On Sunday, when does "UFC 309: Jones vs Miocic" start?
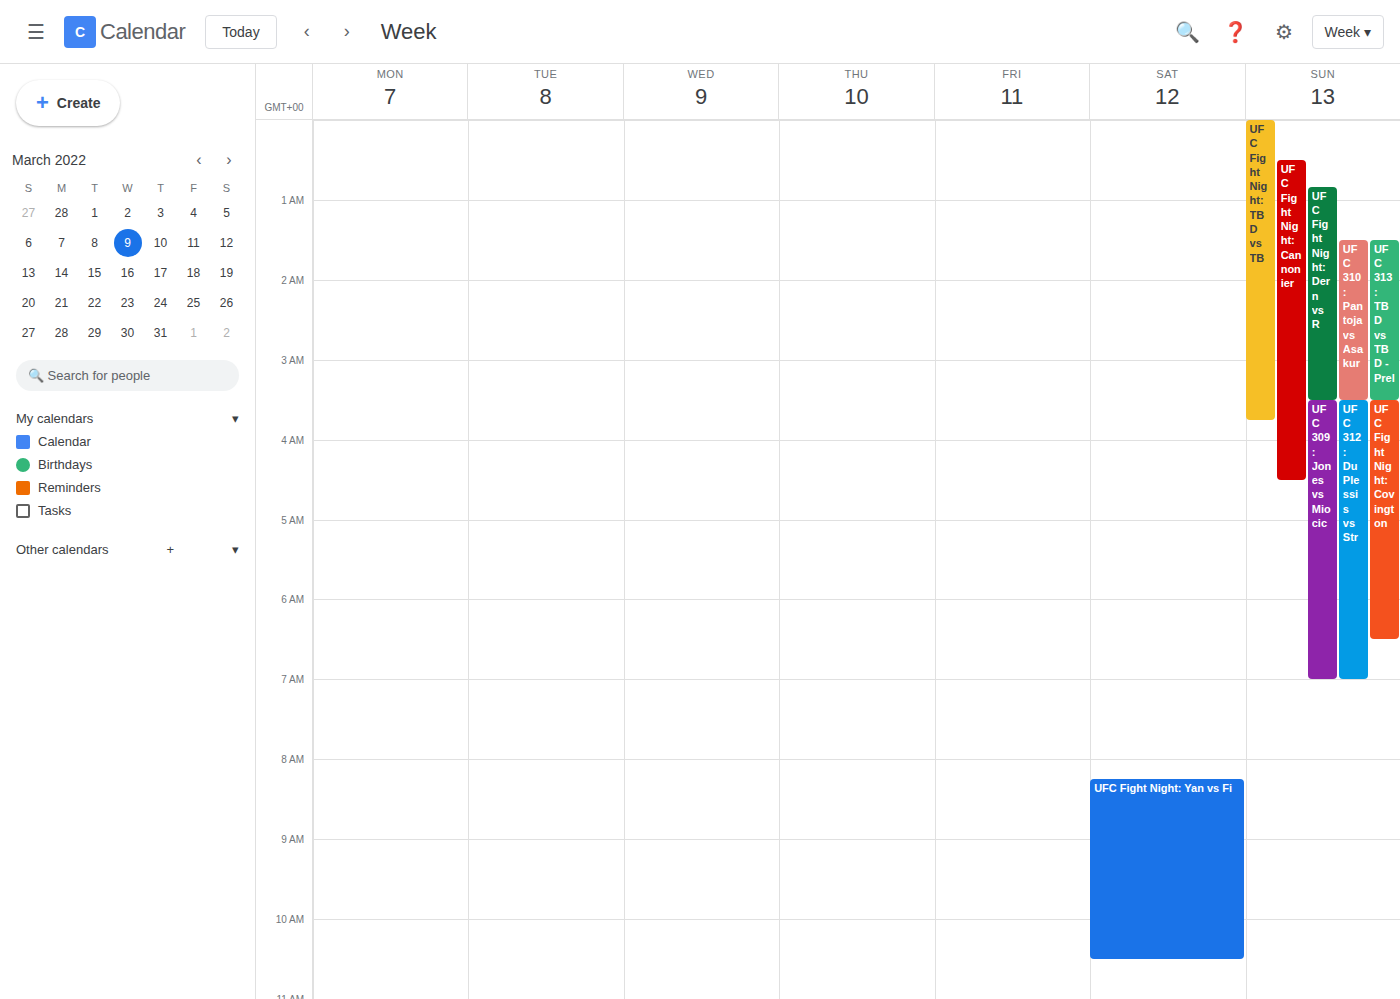
3:30 AM